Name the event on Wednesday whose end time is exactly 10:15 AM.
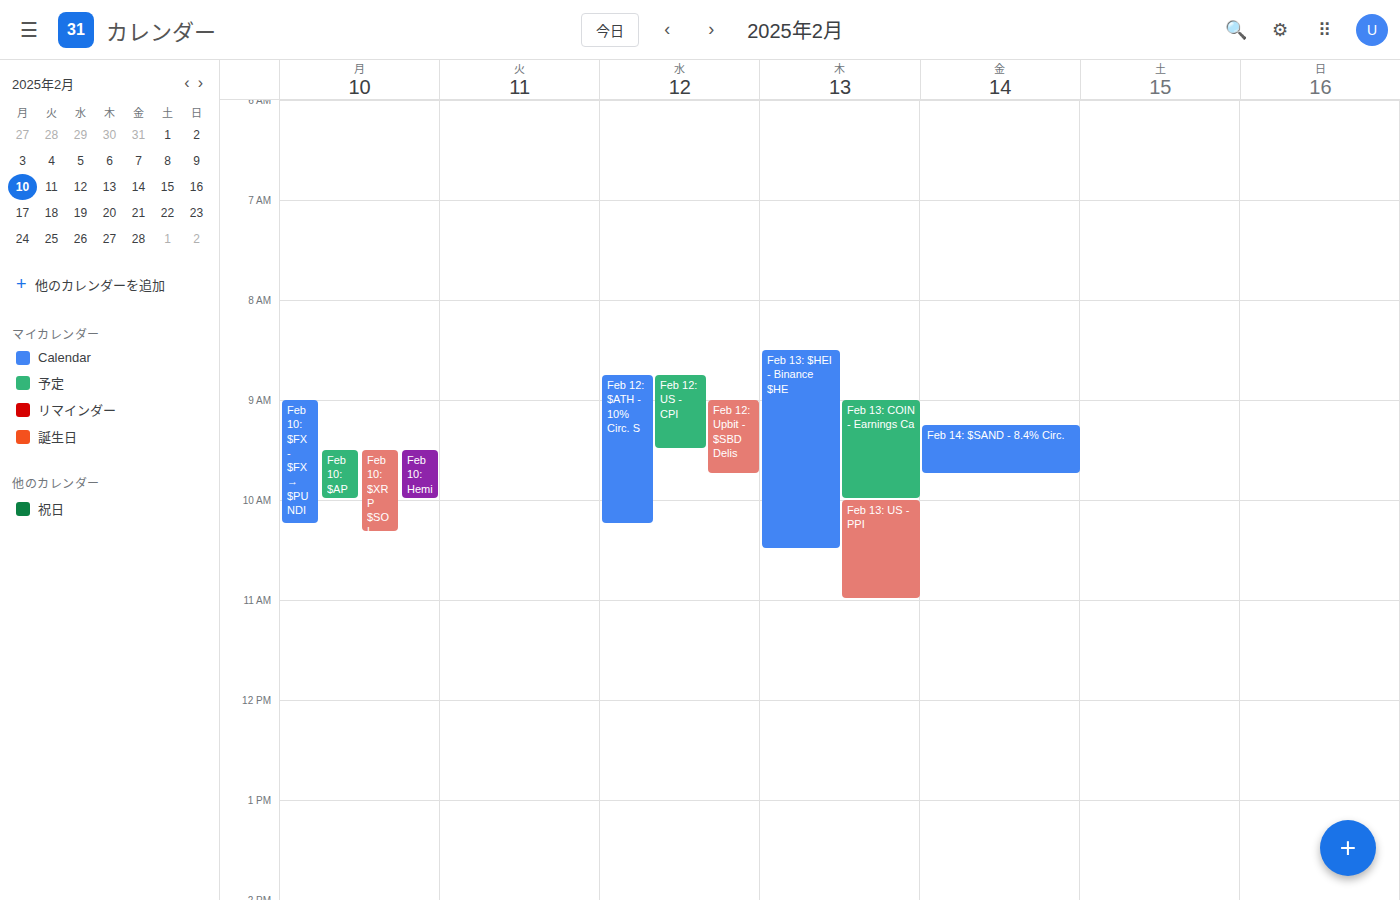
"Feb 12: $ATH - 10% Circ. S"